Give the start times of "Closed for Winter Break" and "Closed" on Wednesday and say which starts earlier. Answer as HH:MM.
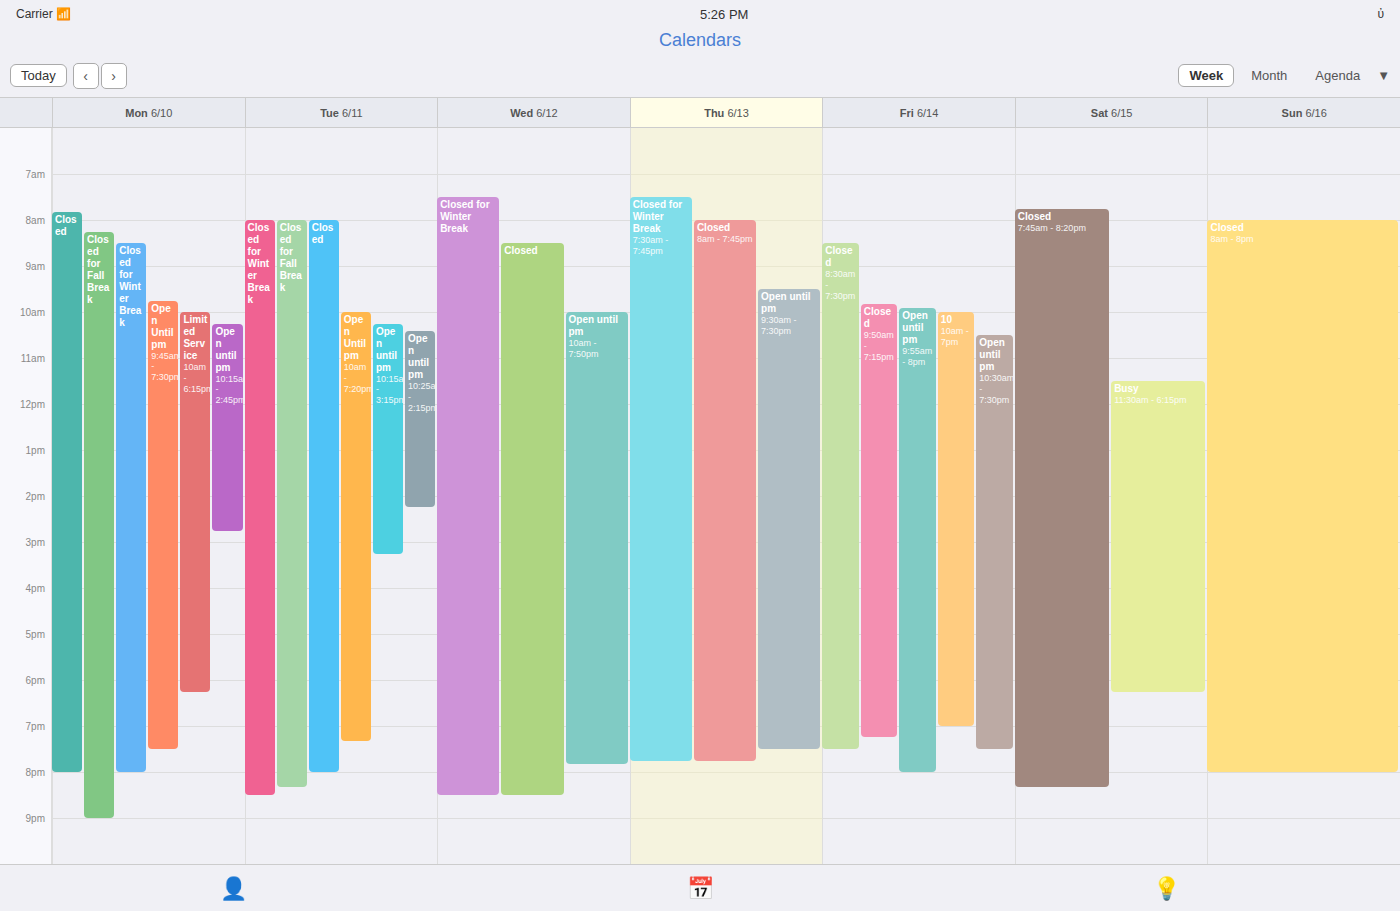
"Closed for Winter Break" 07:30; "Closed" 08:30.